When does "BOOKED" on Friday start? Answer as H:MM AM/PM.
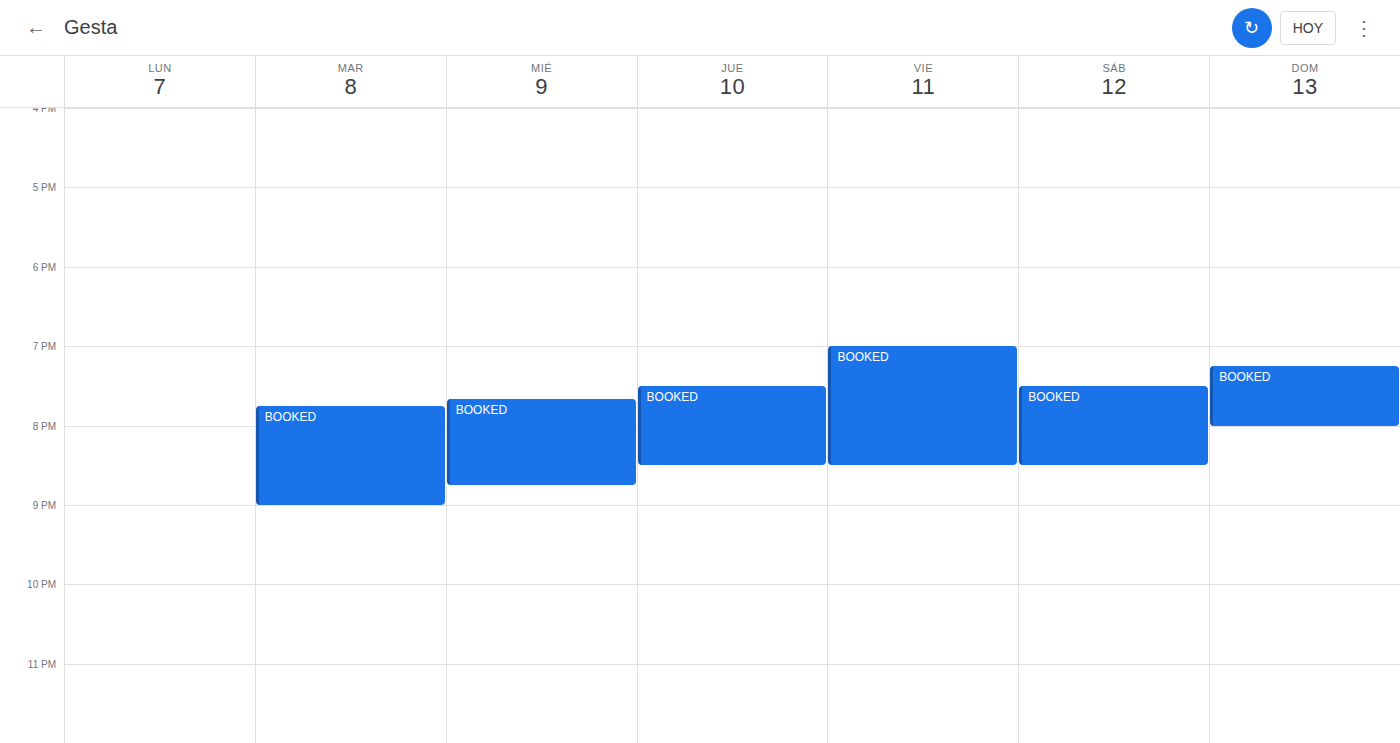
7:00 PM